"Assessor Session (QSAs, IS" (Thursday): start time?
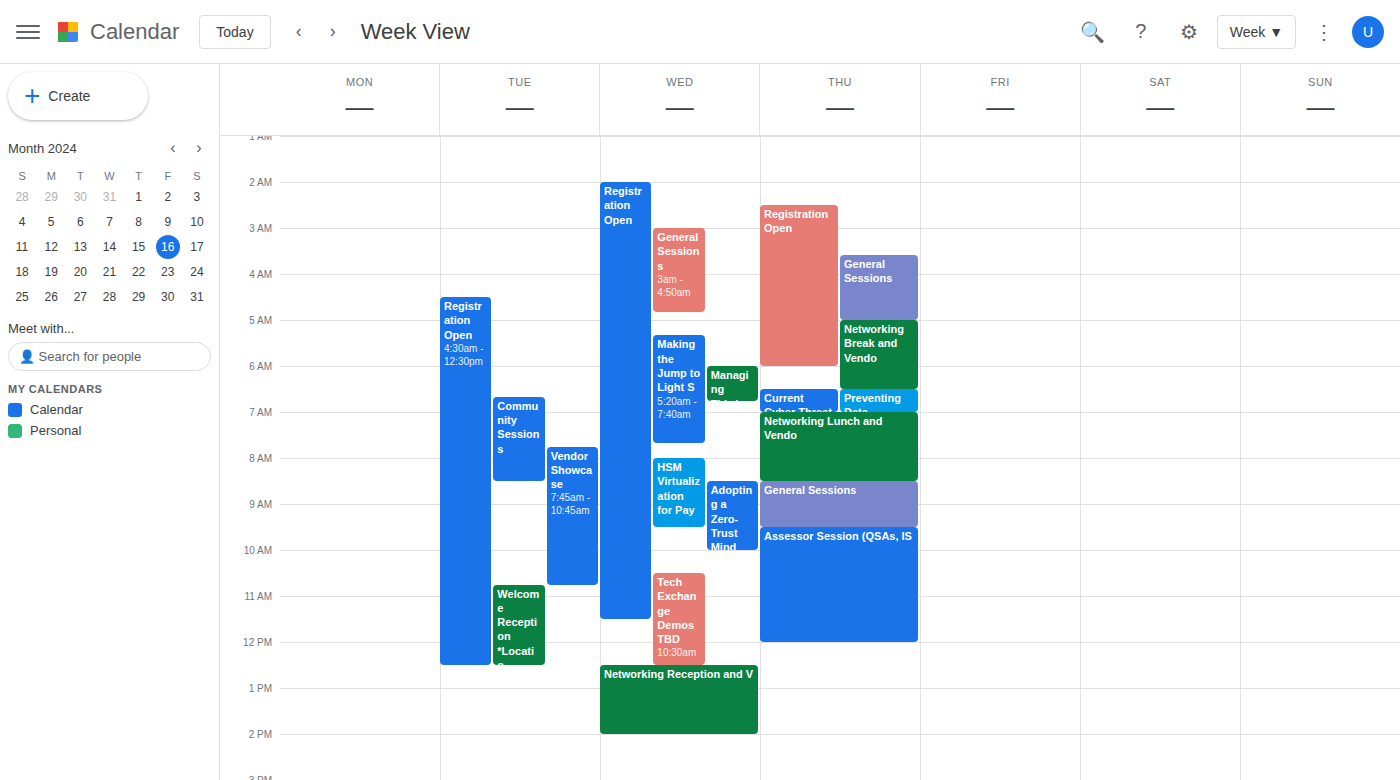
9:30 AM